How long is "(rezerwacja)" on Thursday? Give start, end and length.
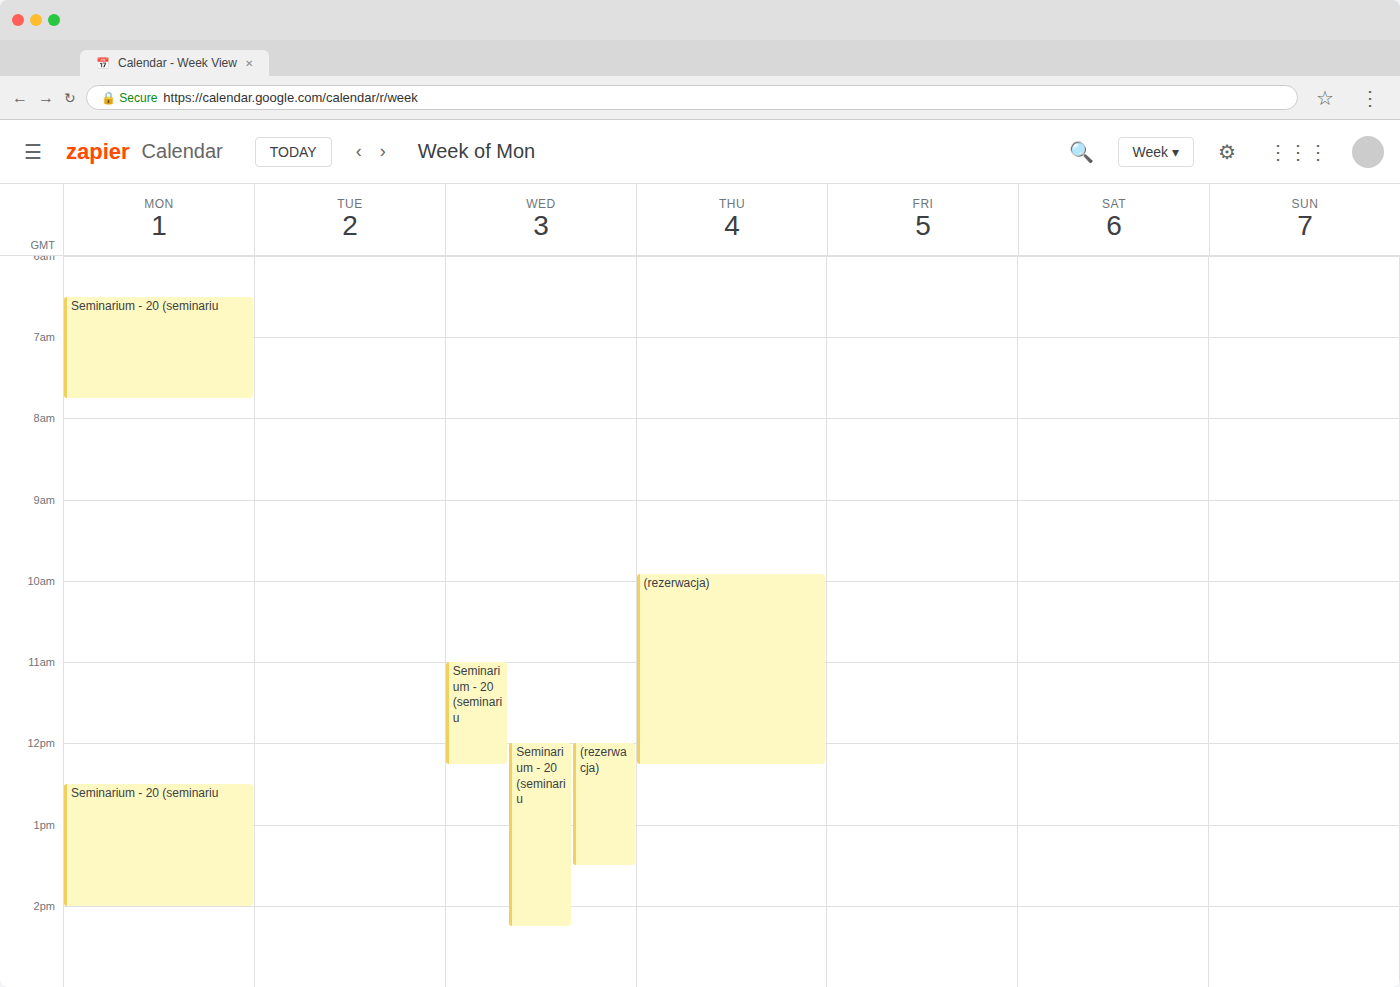
9:55 AM to 12:15 PM, 2 hours 20 minutes